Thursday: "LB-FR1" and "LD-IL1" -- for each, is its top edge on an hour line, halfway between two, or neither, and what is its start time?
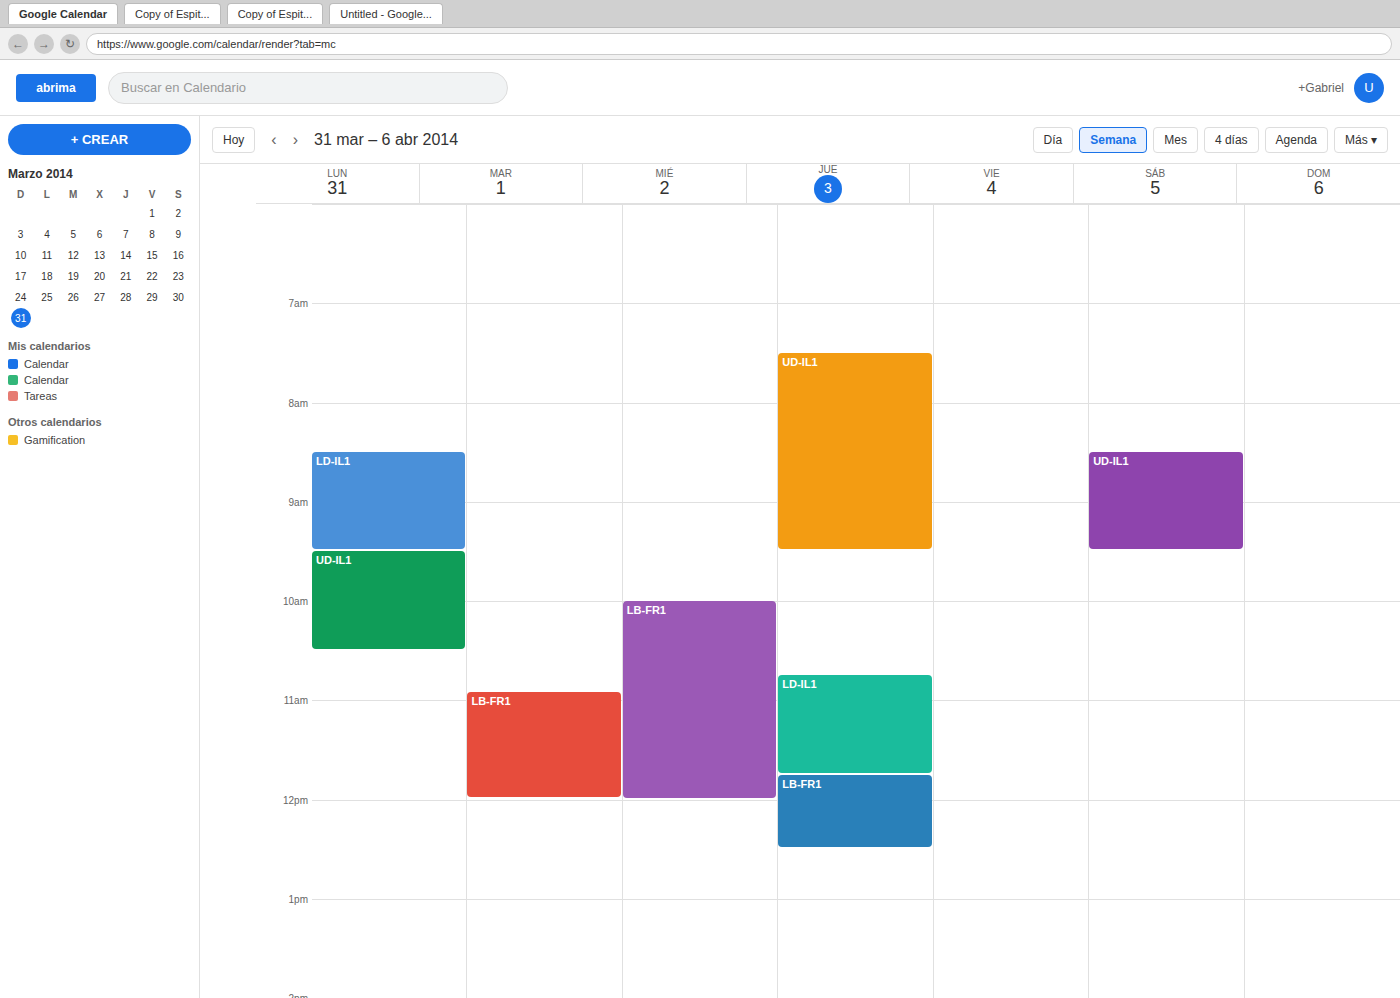
"LB-FR1": 11:45 AM, neither: three quarters of the way from the 11 AM line to the 12 PM line. "LD-IL1": 10:45 AM, neither: three quarters of the way from the 10 AM line to the 11 AM line.